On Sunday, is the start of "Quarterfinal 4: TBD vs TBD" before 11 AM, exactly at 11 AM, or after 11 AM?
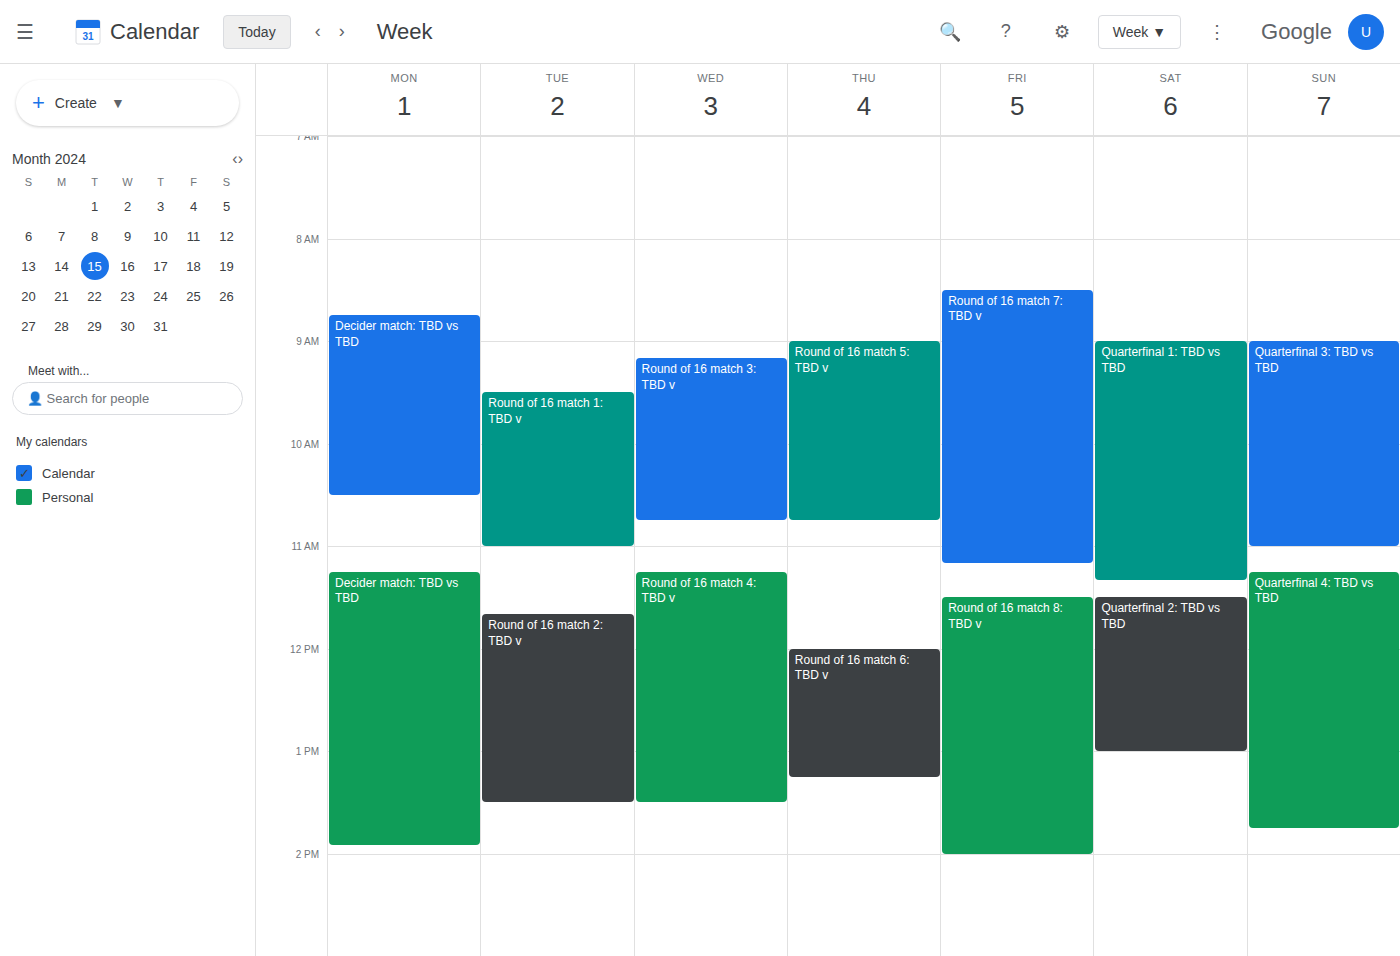
11:15 AM -- after 11 AM, 15 minutes below the 11 AM line.